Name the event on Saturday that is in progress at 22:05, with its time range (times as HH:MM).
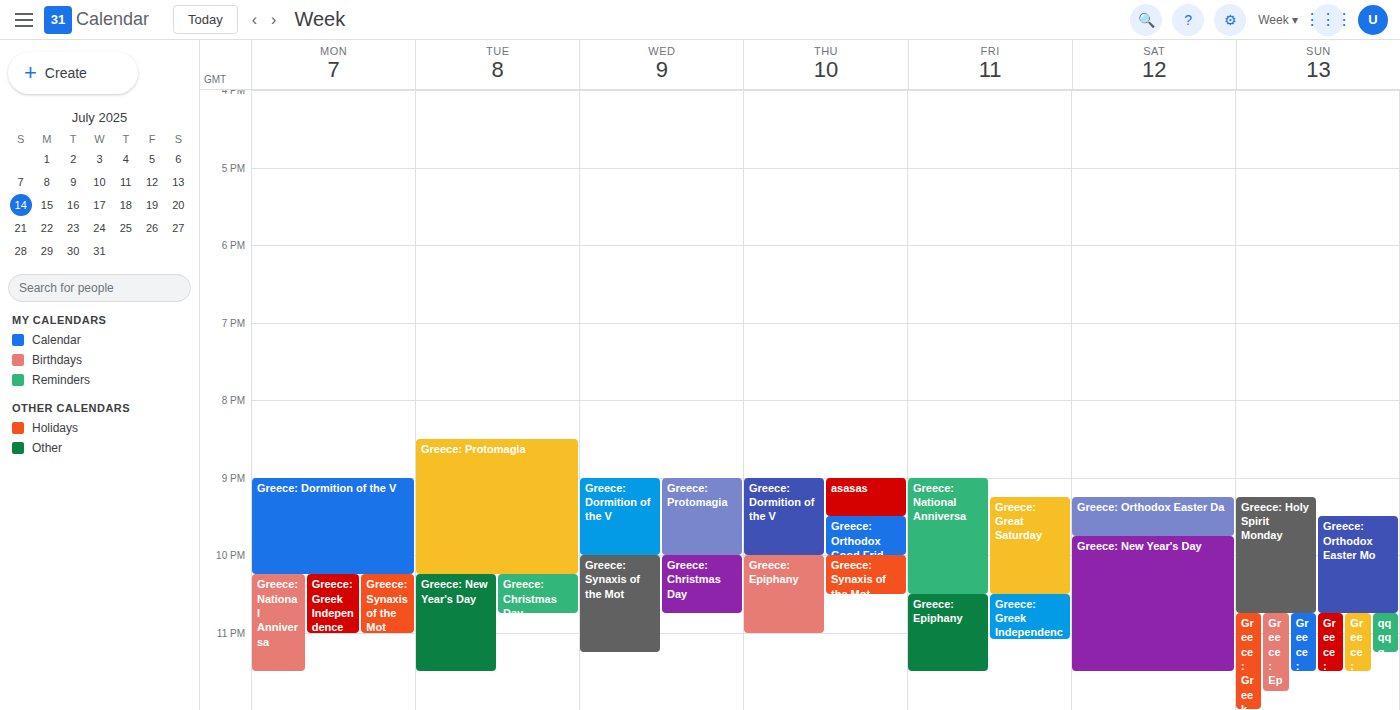
"Greece: New Year's Day", 21:45 to 23:30